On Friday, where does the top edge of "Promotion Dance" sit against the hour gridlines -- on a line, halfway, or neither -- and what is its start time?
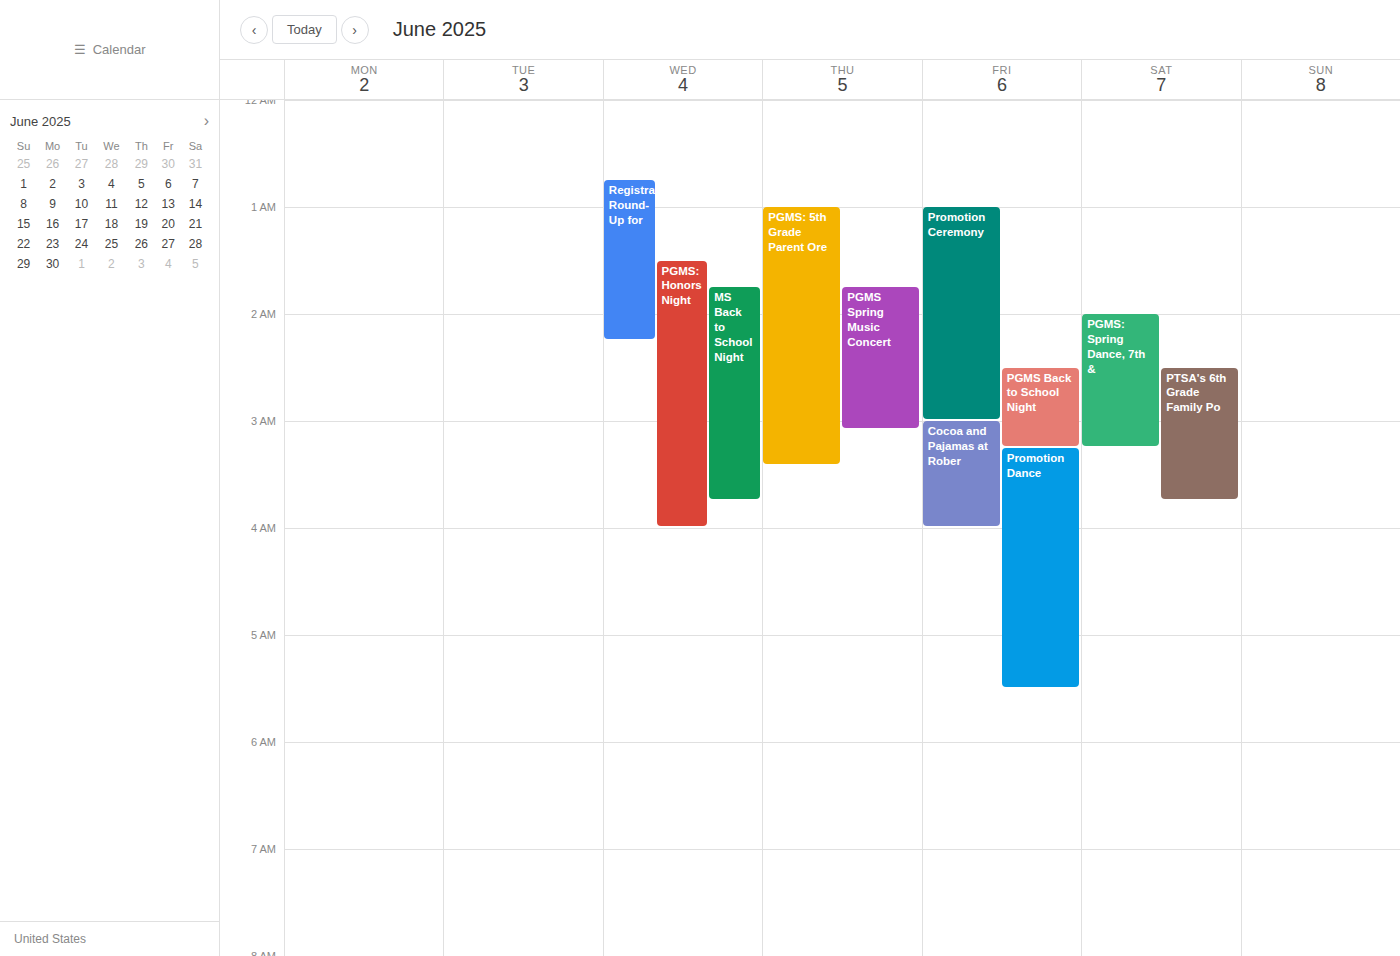
3:15 AM -- neither: a quarter of the way from the 3 AM line to the 4 AM line.